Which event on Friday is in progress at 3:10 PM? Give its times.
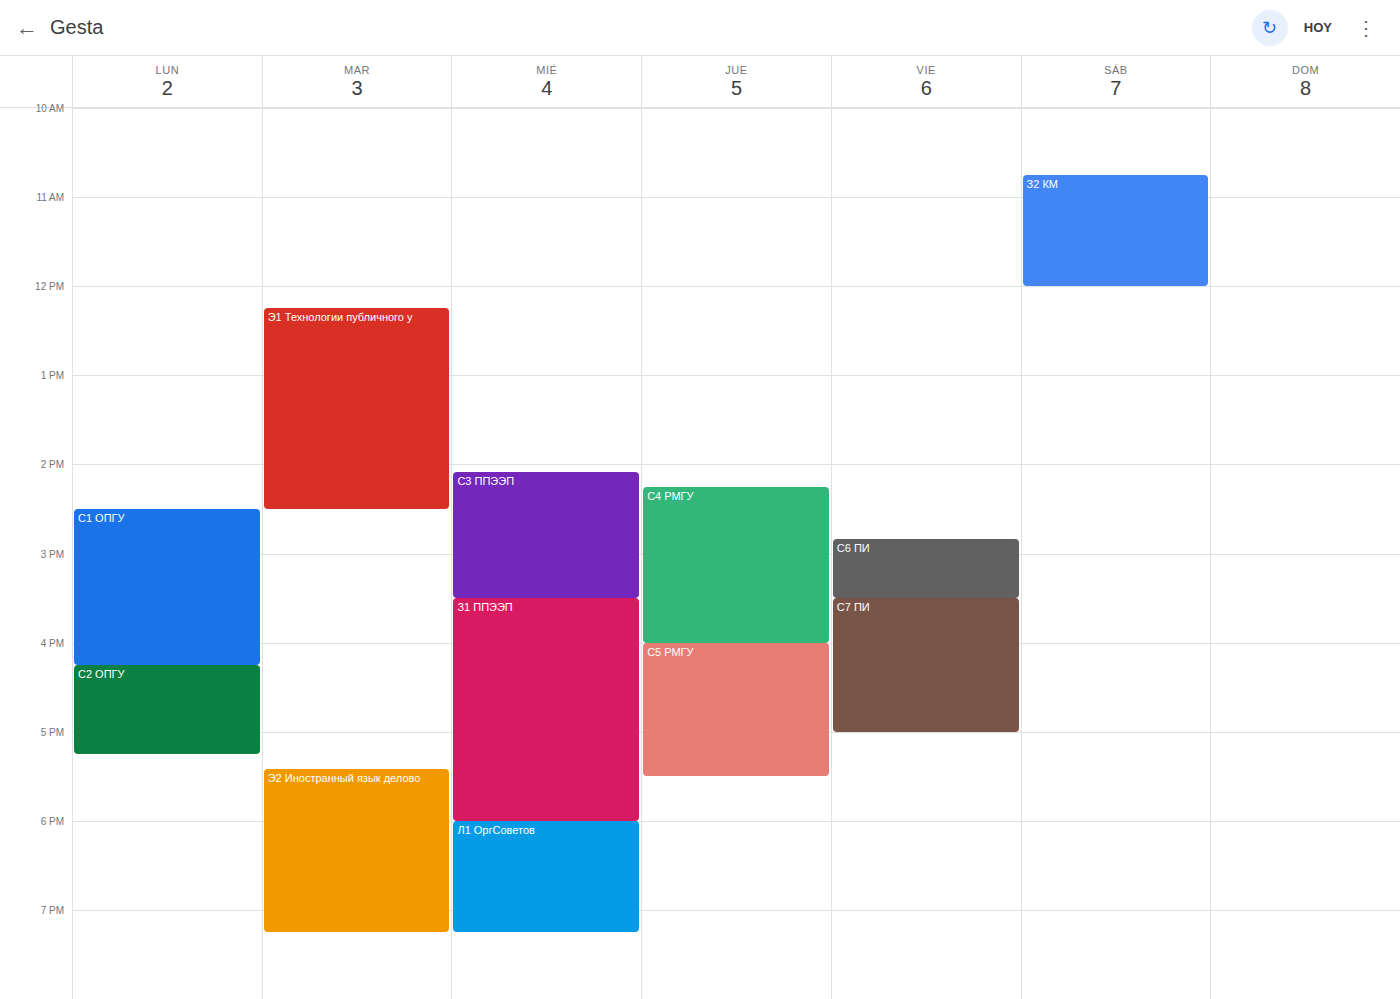
"С6 ПИ", 2:50 PM to 3:30 PM